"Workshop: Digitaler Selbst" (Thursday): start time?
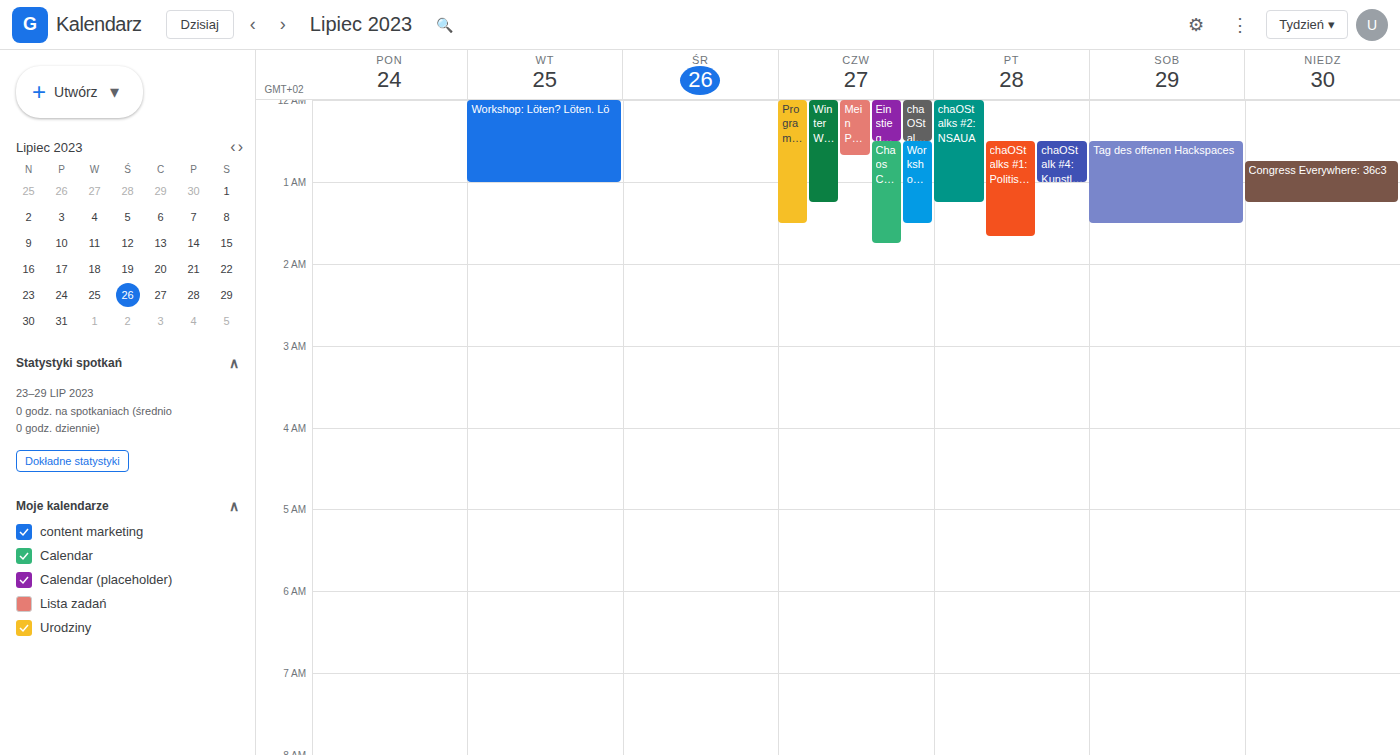
12:30 AM